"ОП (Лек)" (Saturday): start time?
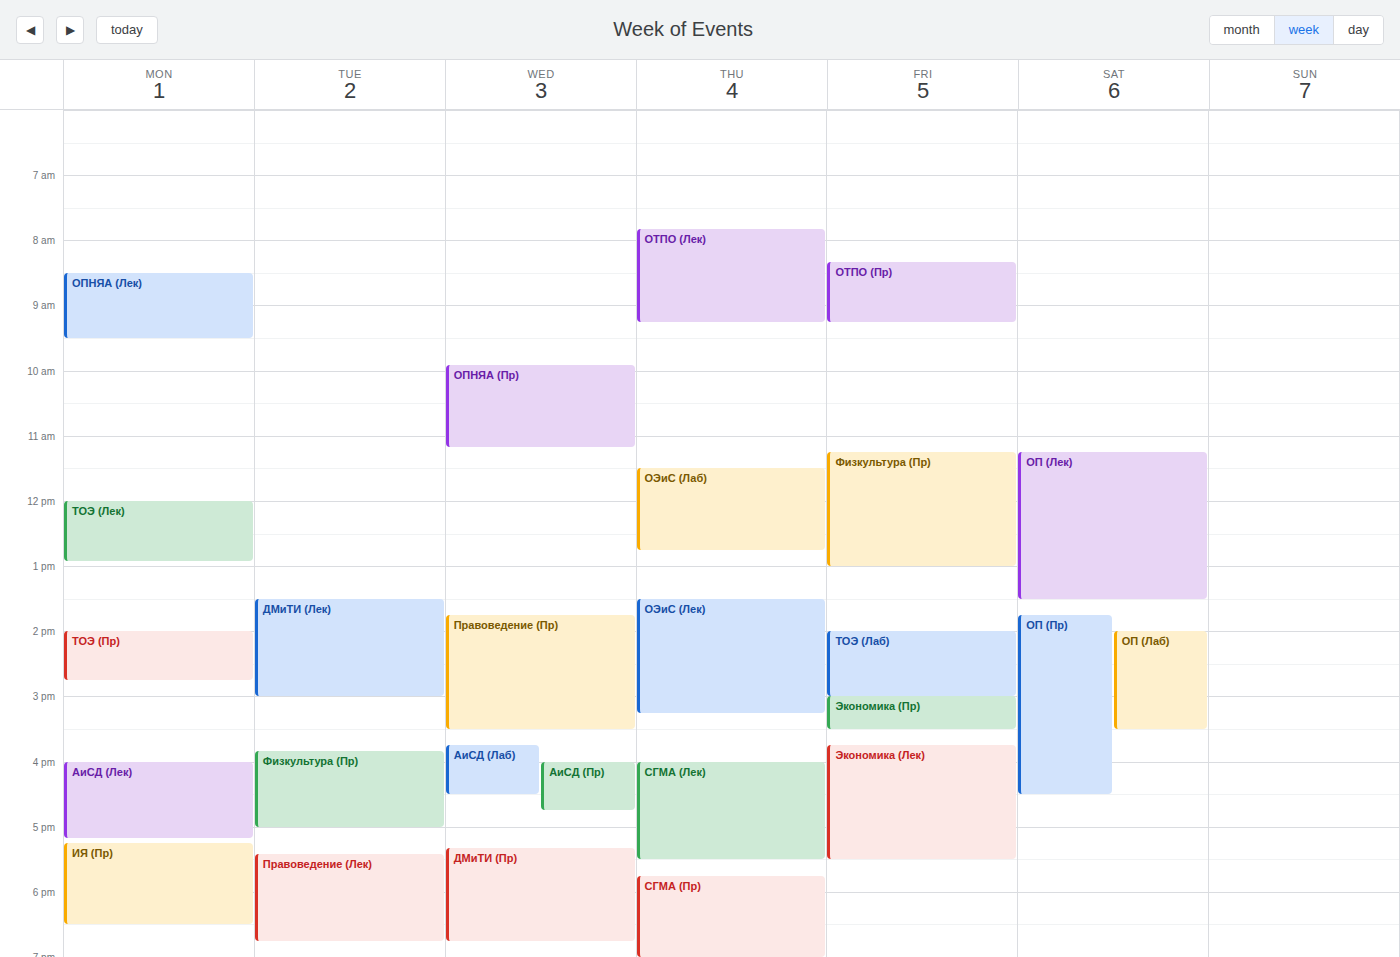
11:15 AM